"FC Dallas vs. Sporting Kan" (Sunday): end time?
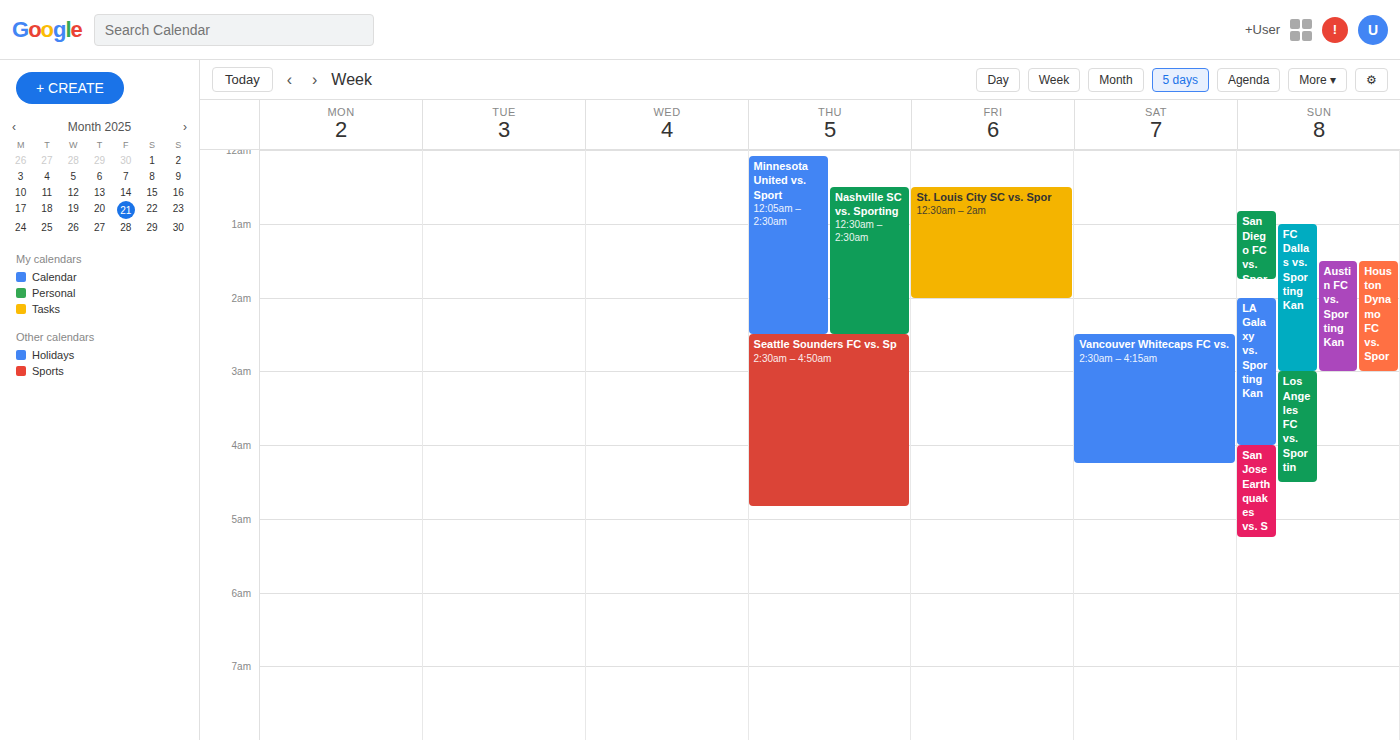
3:00 AM